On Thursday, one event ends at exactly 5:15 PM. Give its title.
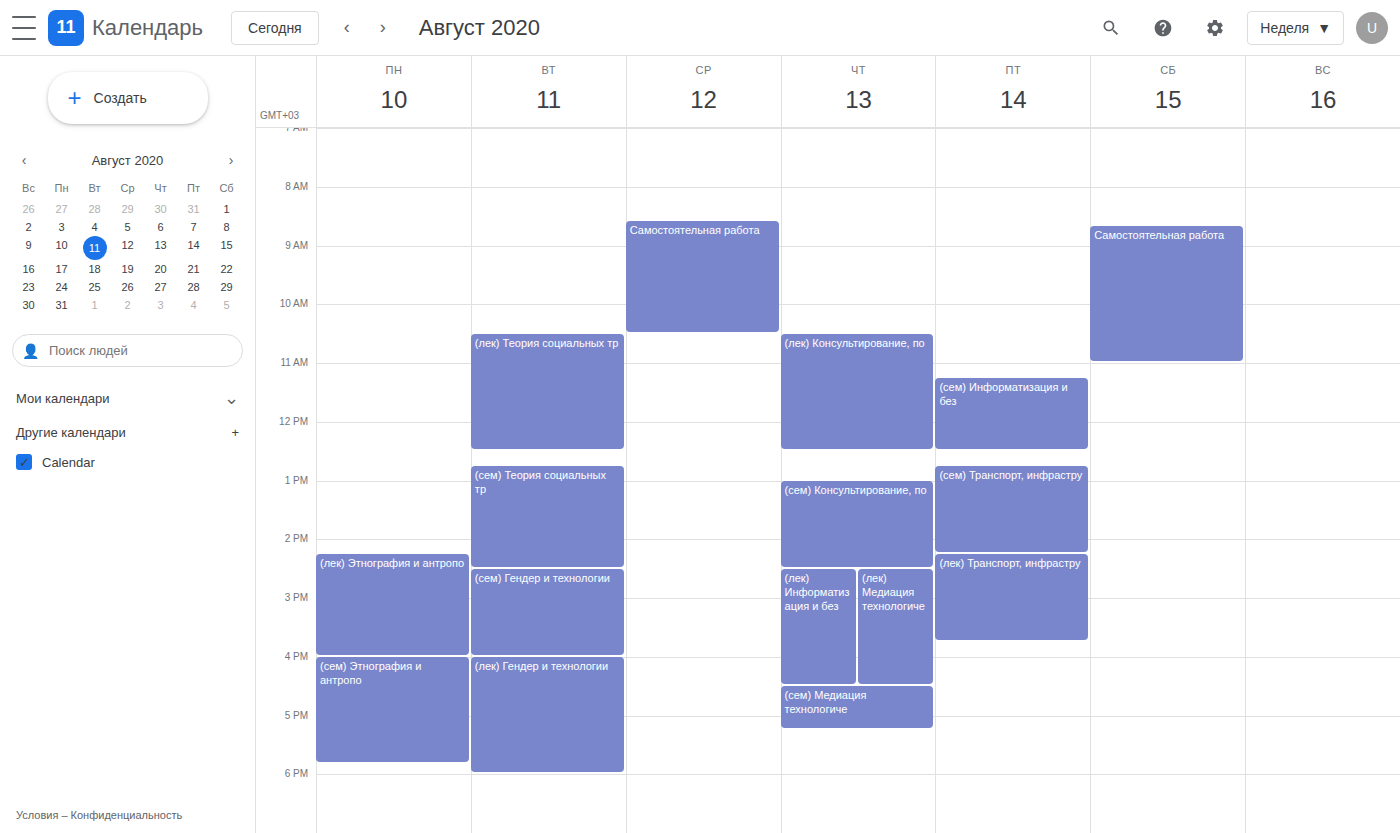
"(сем) Медиация технологиче"